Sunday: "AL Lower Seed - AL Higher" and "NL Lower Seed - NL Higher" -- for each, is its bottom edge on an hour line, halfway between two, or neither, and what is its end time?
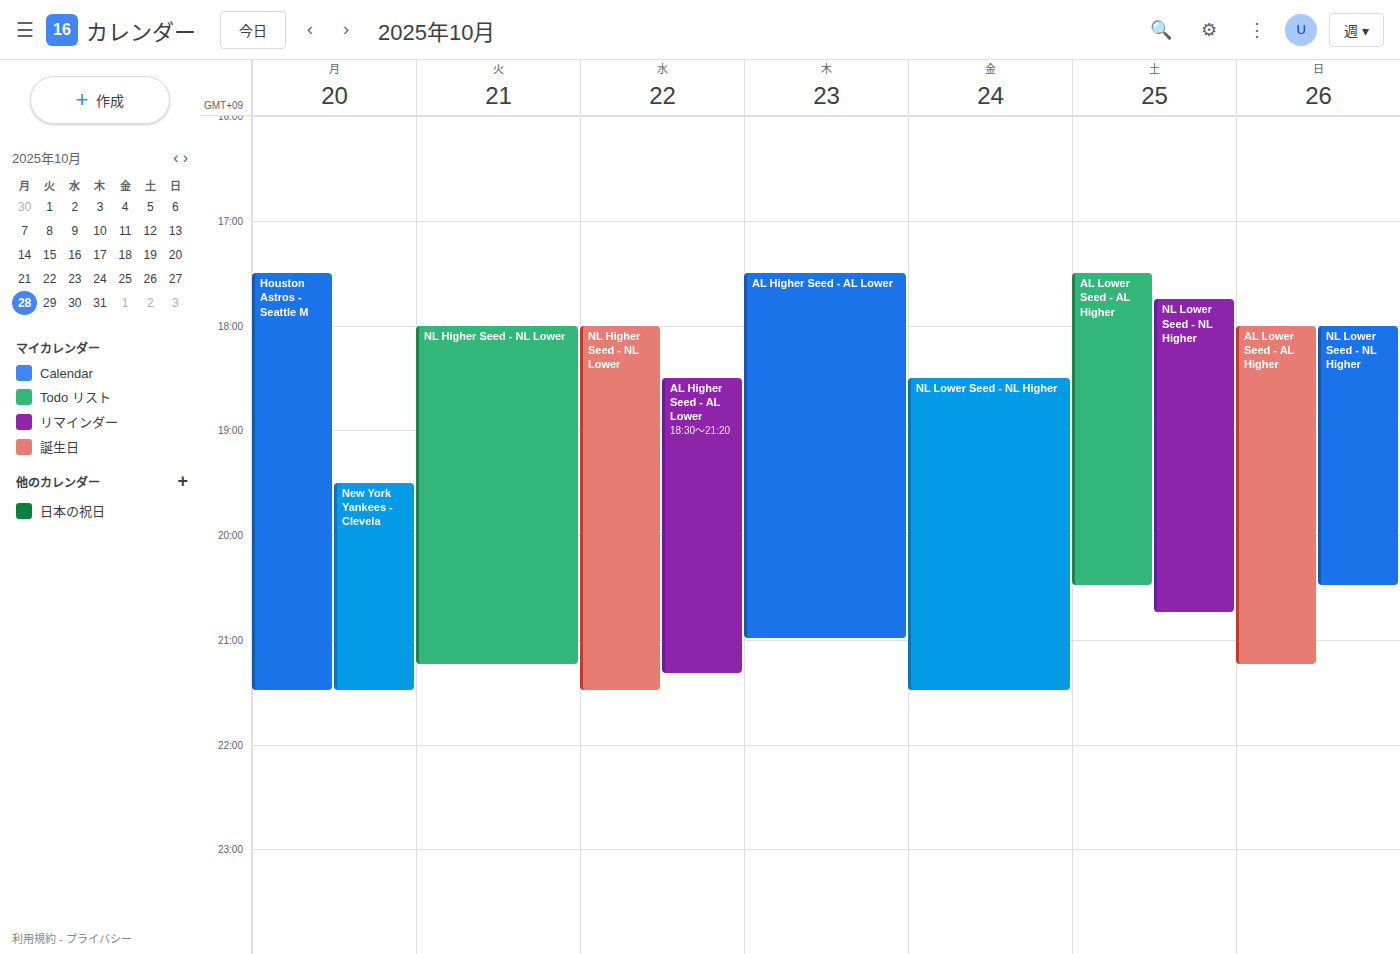
"AL Lower Seed - AL Higher": 9:15 PM, neither: a quarter of the way from the 9 PM line to the 10 PM line. "NL Lower Seed - NL Higher": 8:30 PM, halfway between the 8 PM and 9 PM lines.